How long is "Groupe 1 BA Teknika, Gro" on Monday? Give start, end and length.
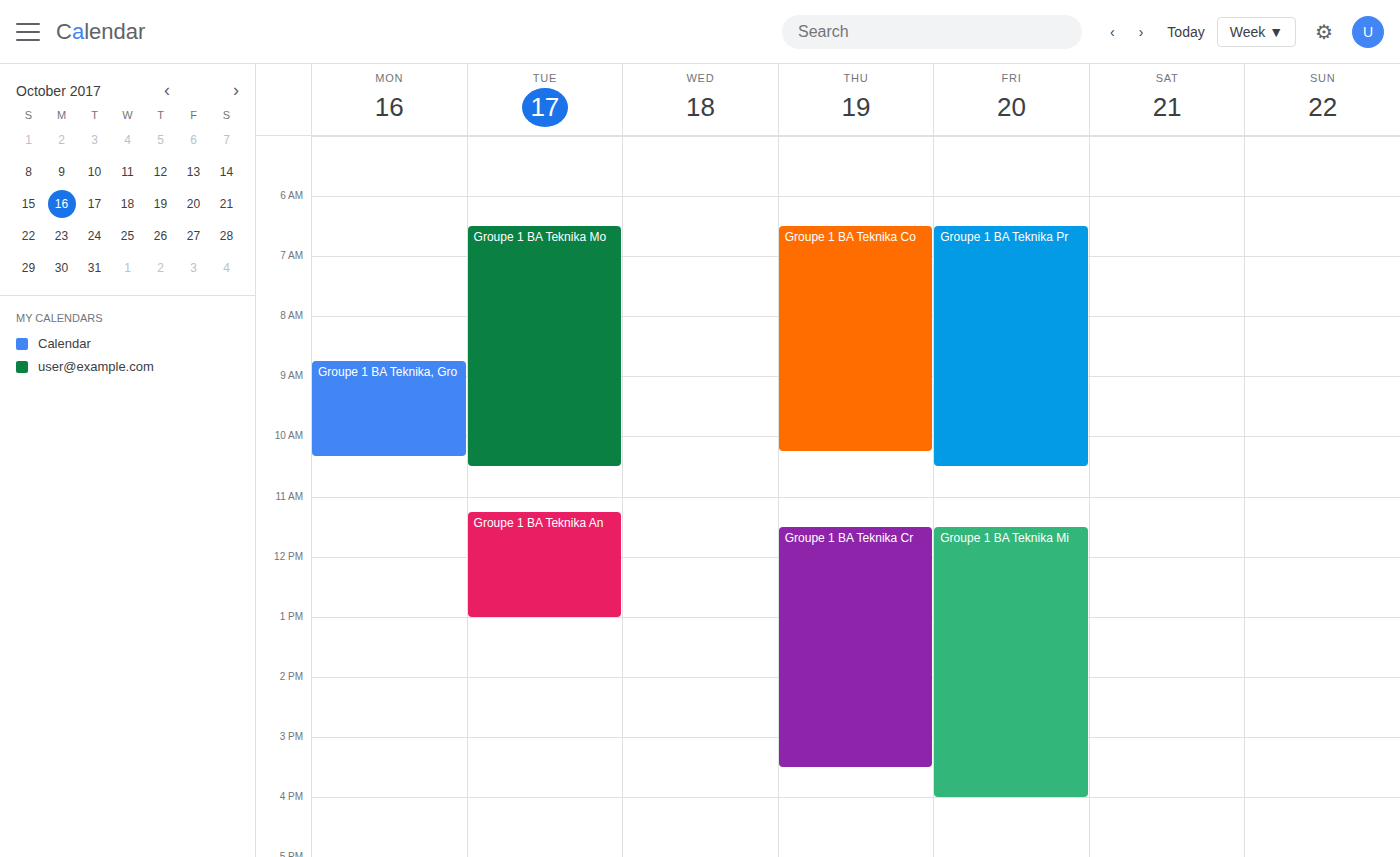
8:45 AM to 10:20 AM, 1 hour 35 minutes